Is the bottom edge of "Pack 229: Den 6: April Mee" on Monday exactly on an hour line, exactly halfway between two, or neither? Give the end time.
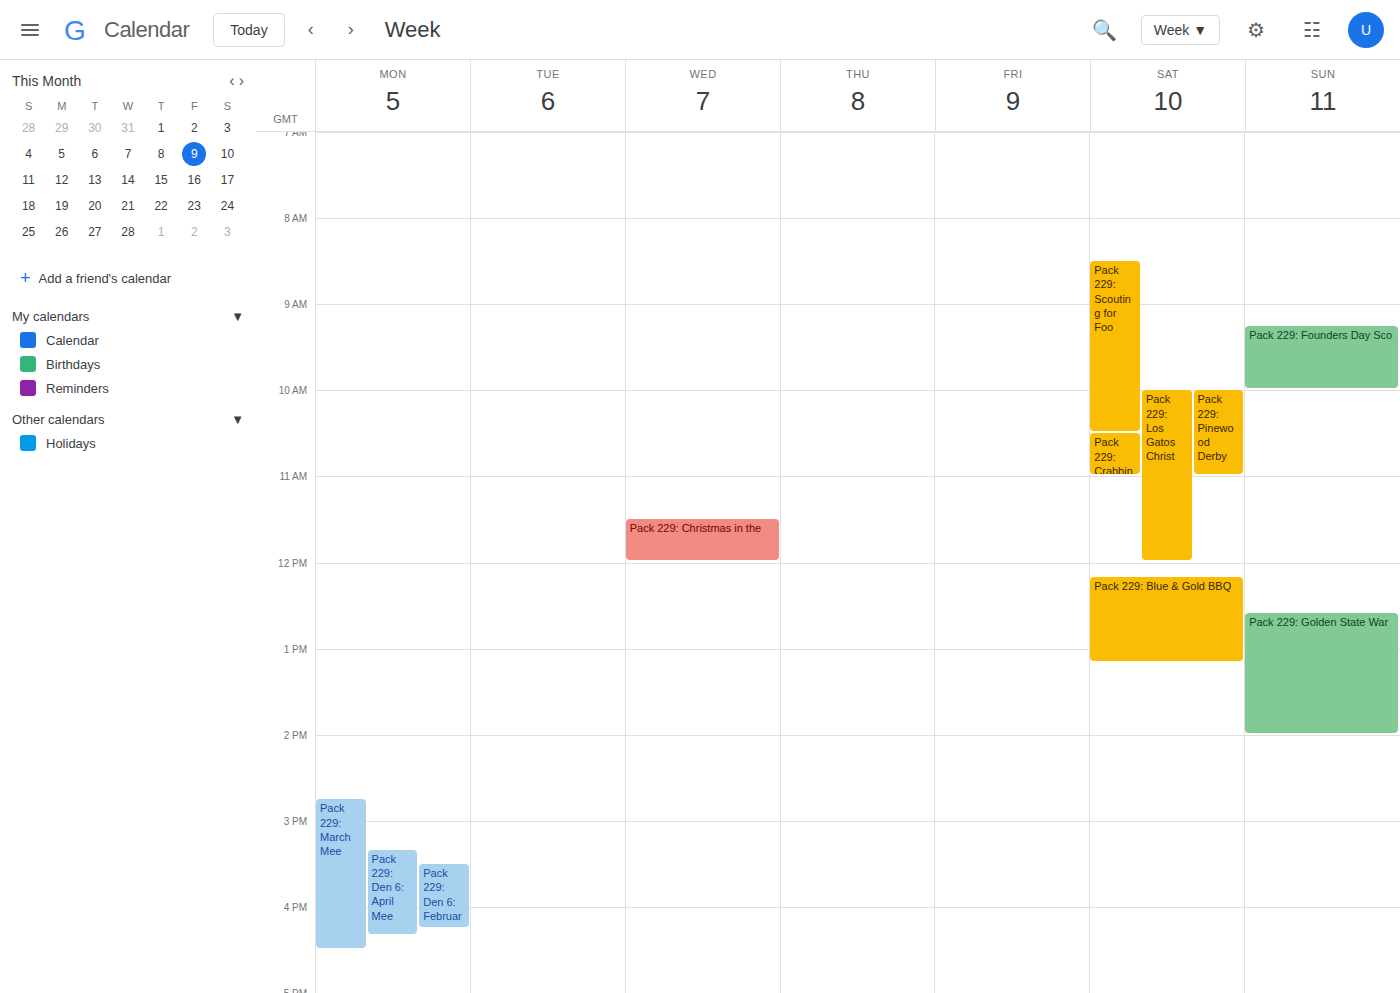
16:20 -- neither: 20 minutes below the 16:00 line and 40 minutes above the 17:00 line.